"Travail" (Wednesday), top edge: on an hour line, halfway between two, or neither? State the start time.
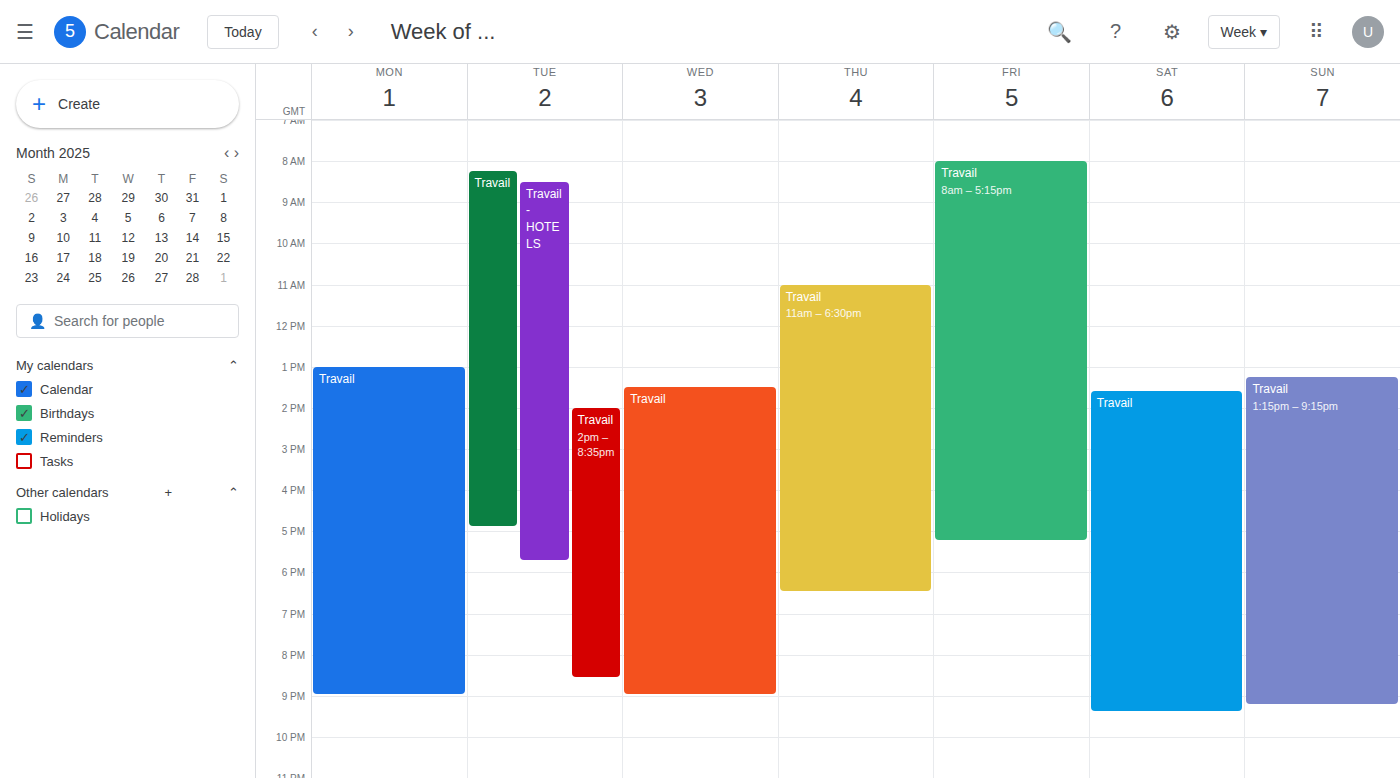
1:30 PM -- halfway between the 1 PM and 2 PM lines.